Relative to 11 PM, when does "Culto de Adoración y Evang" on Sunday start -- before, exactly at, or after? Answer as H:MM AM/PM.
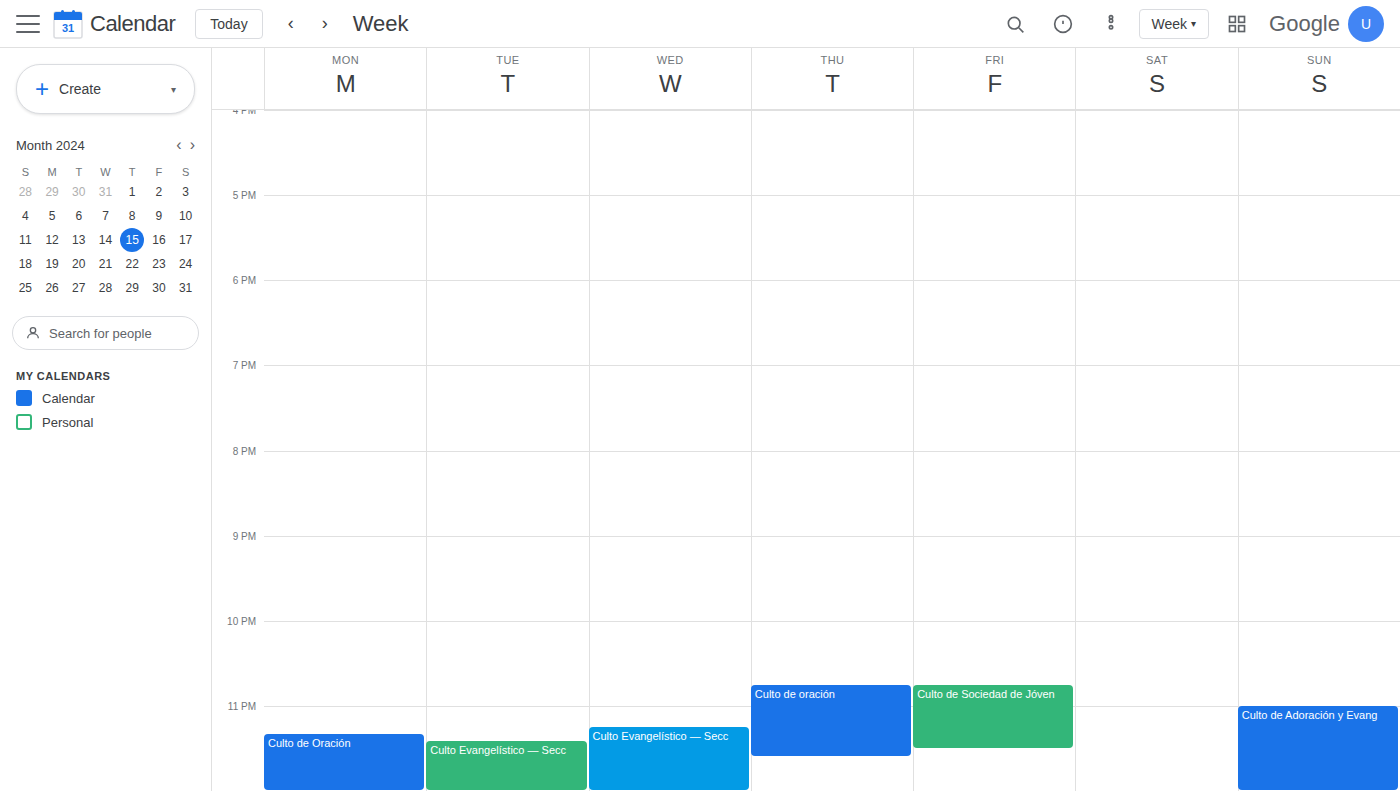
11:00 PM -- exactly at 11 PM, on the 11 PM line.